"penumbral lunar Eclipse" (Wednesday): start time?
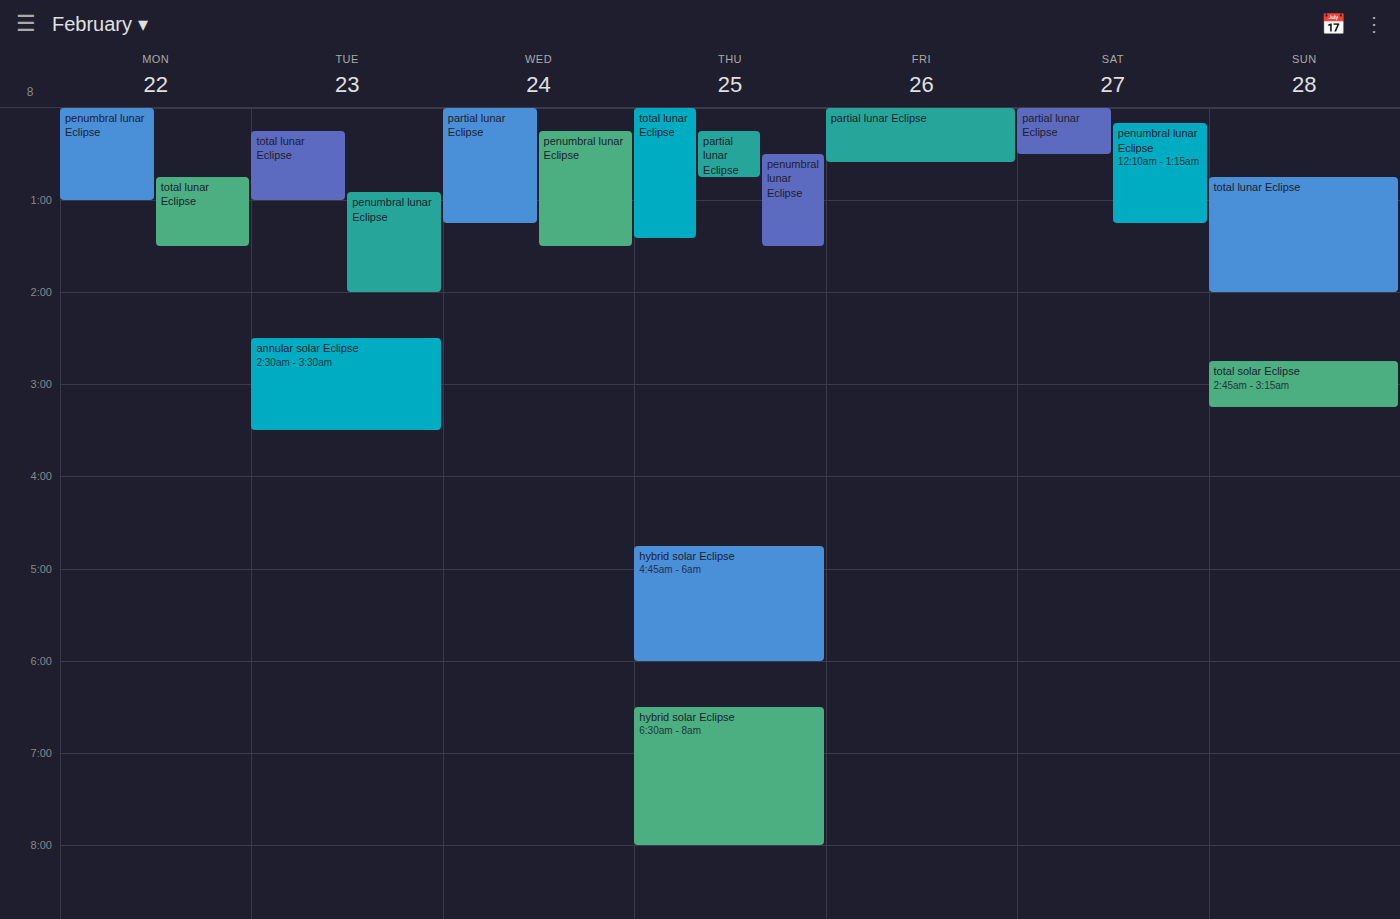
12:15 AM